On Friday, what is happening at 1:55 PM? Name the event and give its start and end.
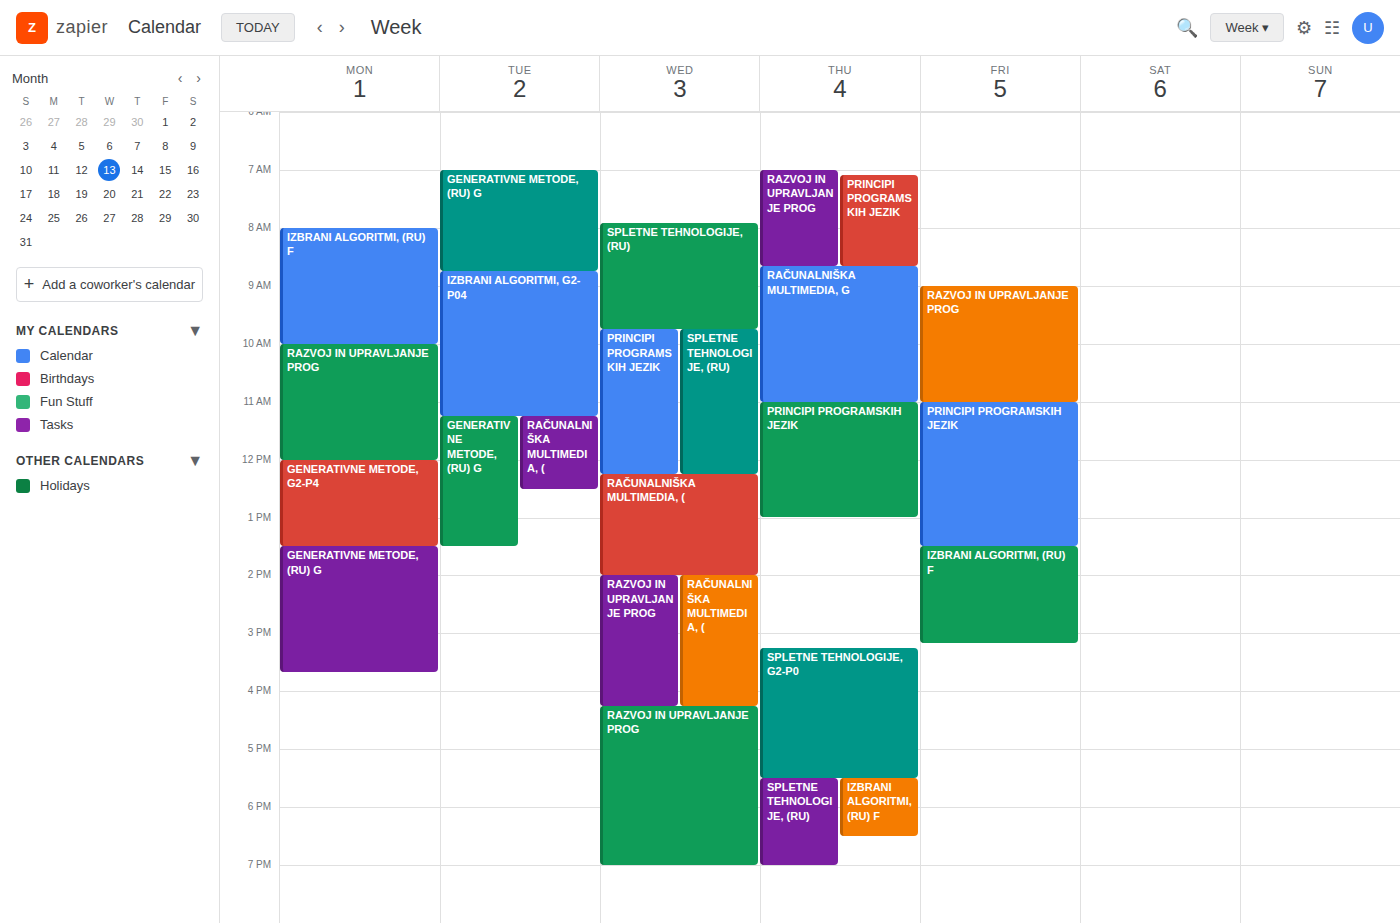
"IZBRANI ALGORITMI, (RU) F", 1:30 PM to 3:10 PM